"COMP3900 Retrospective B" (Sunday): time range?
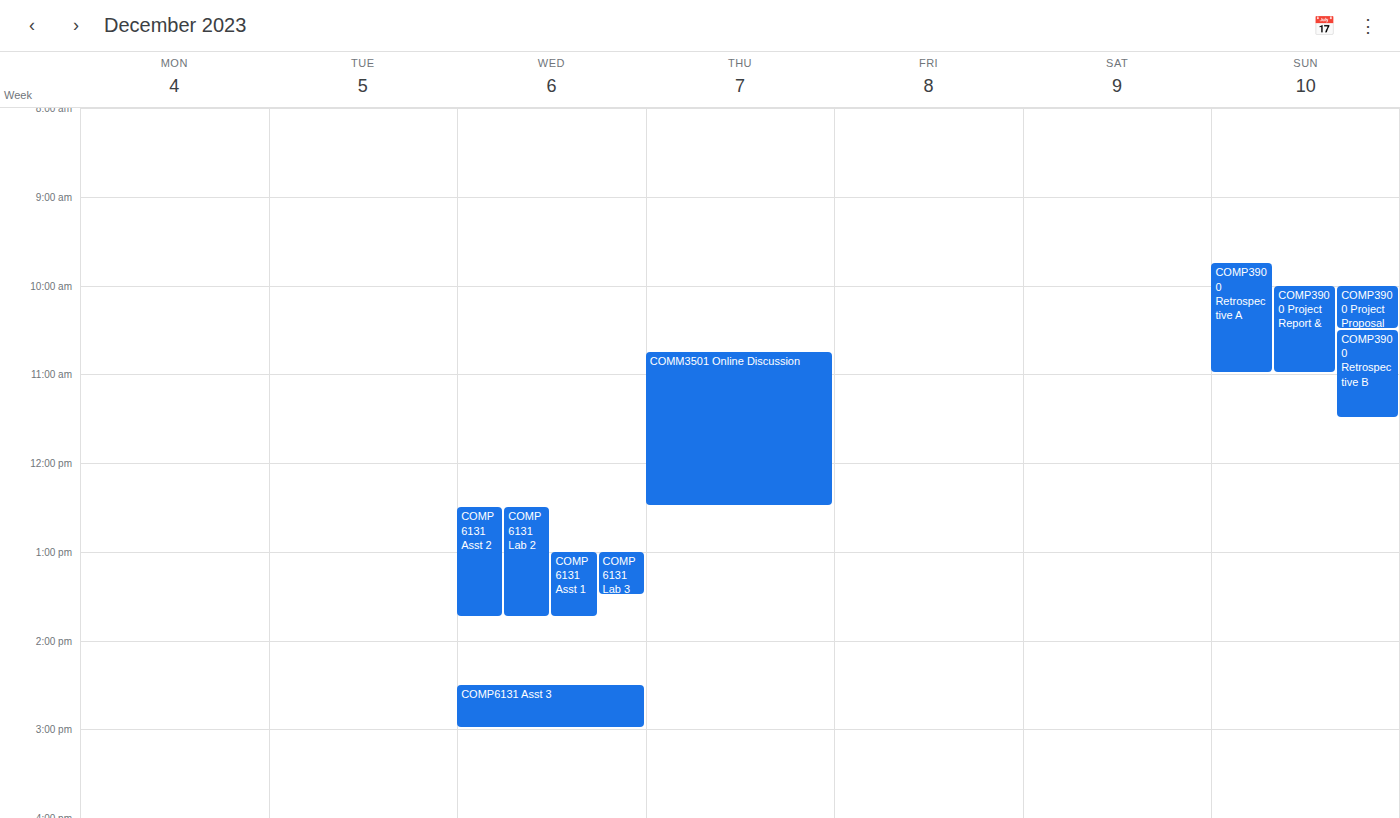
10:30 to 11:30